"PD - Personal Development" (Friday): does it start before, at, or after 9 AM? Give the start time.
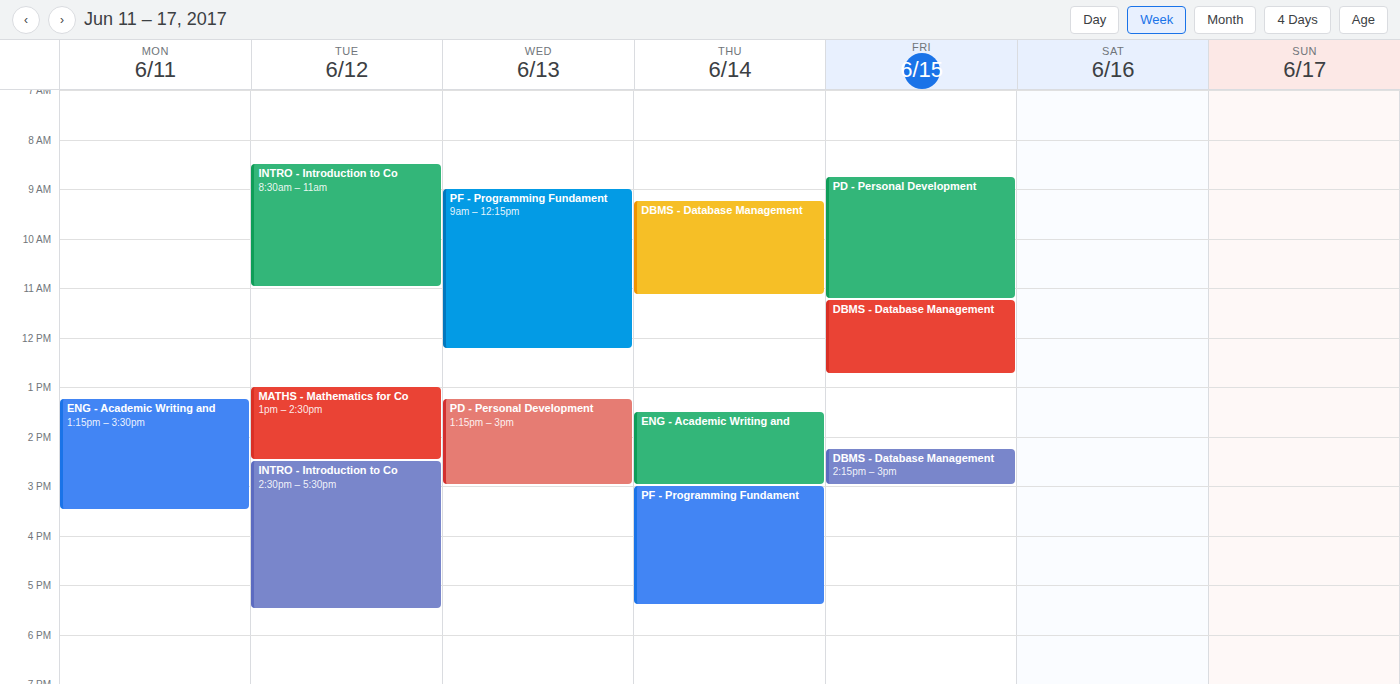
8:45 AM -- before 9 AM, 15 minutes above the 9 AM line.